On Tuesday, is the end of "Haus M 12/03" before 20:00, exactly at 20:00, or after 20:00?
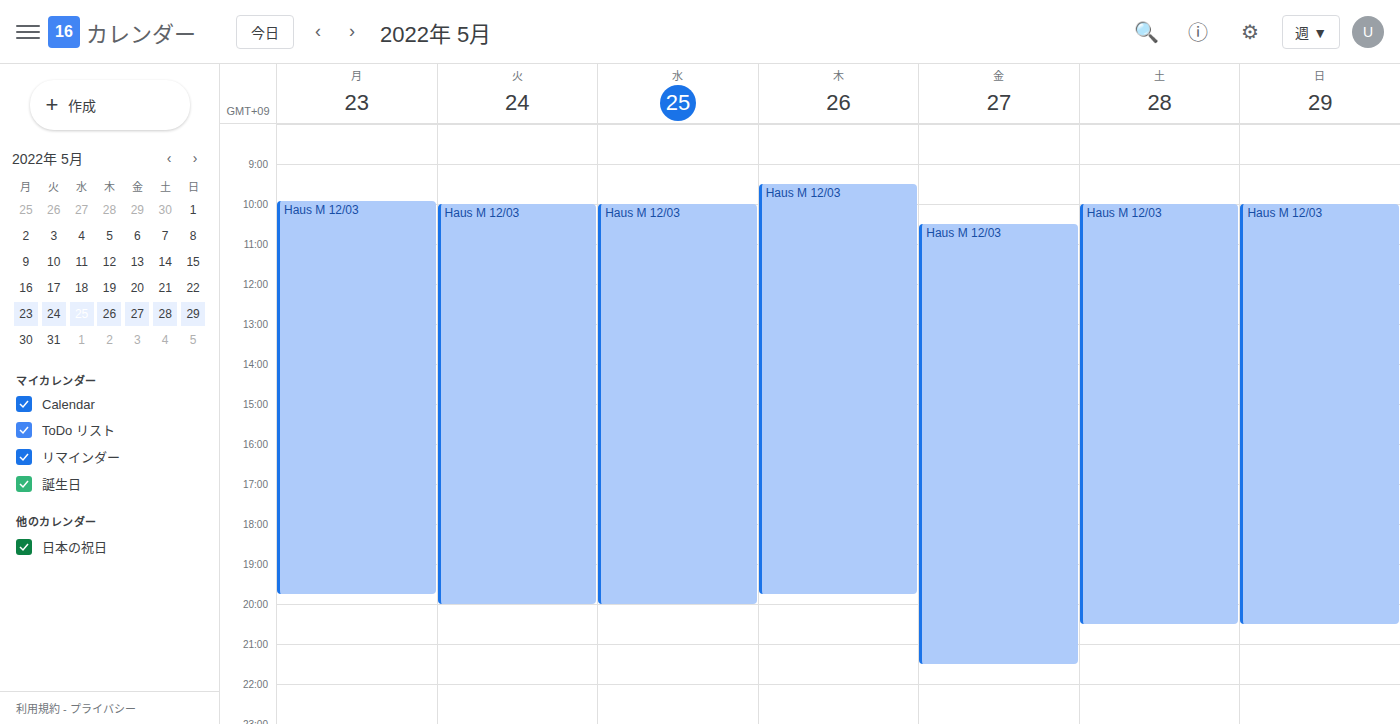
20:00 -- exactly at 20:00, on the 20:00 line.